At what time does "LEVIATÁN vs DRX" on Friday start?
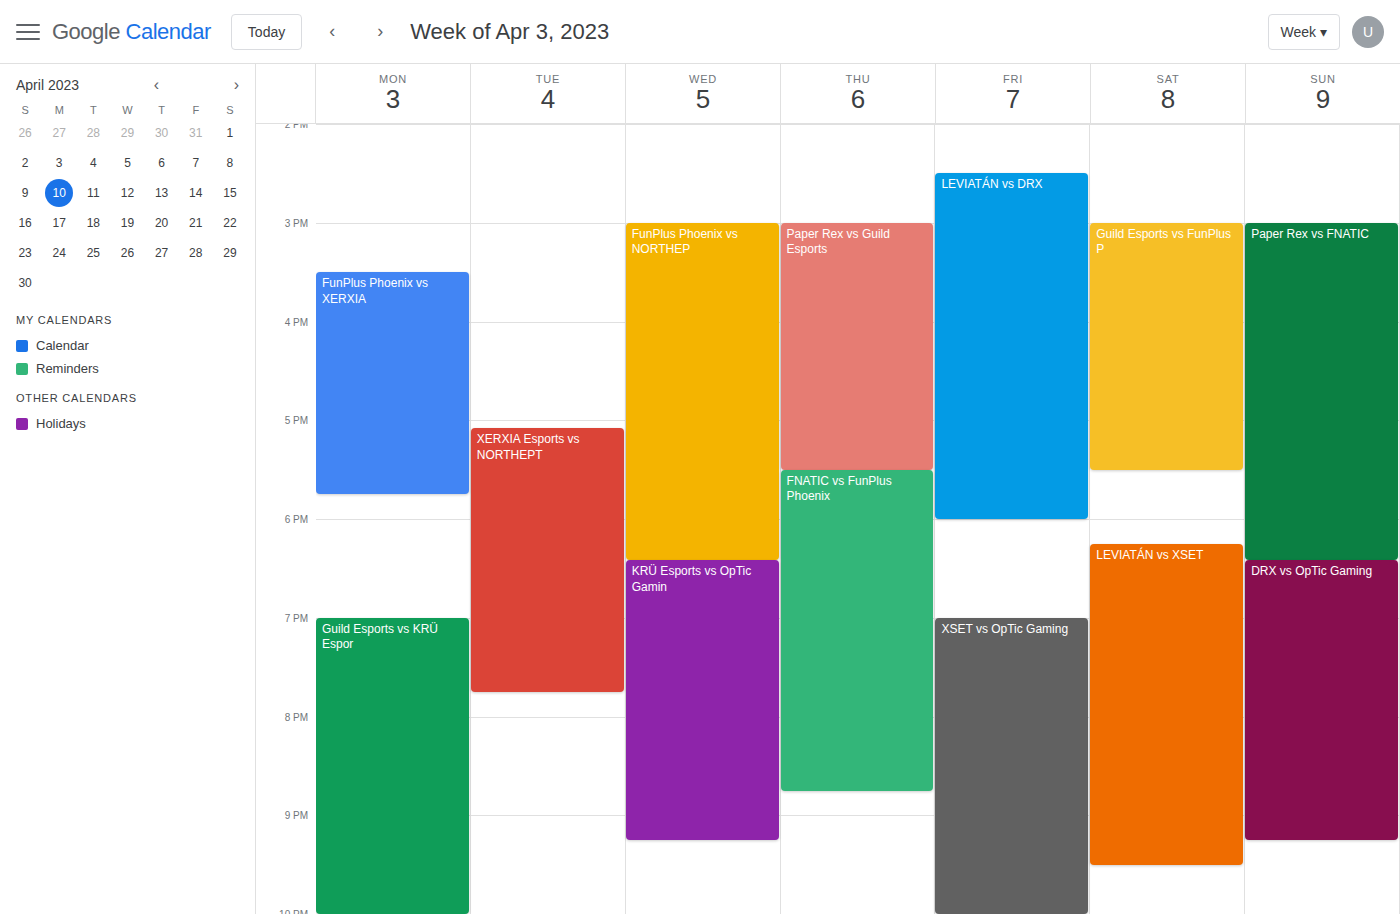
14:30